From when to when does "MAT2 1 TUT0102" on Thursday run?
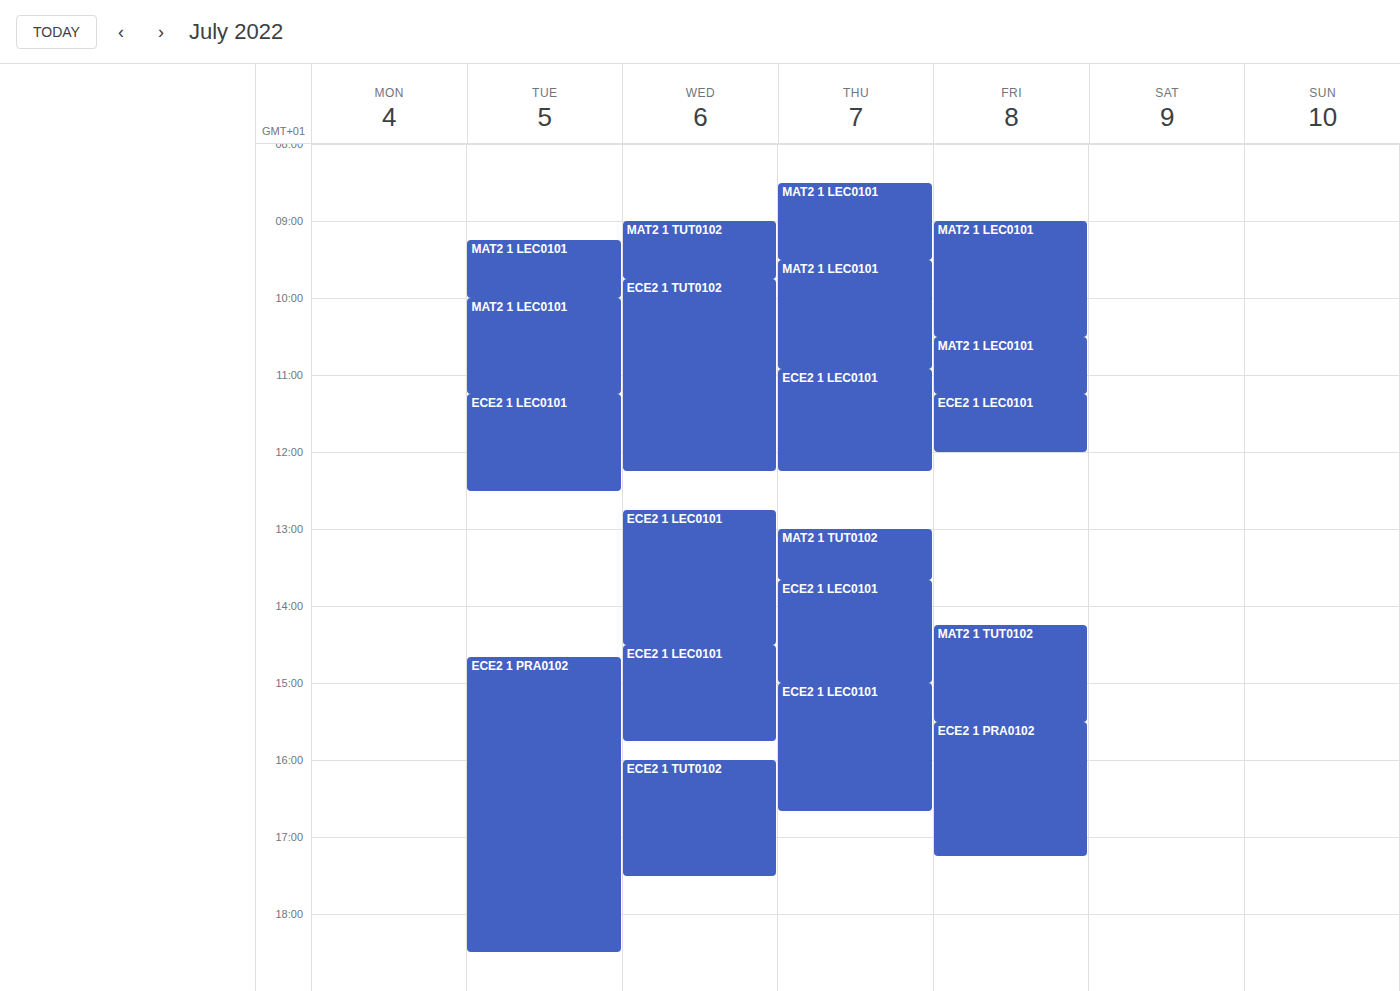
13:00 to 13:40